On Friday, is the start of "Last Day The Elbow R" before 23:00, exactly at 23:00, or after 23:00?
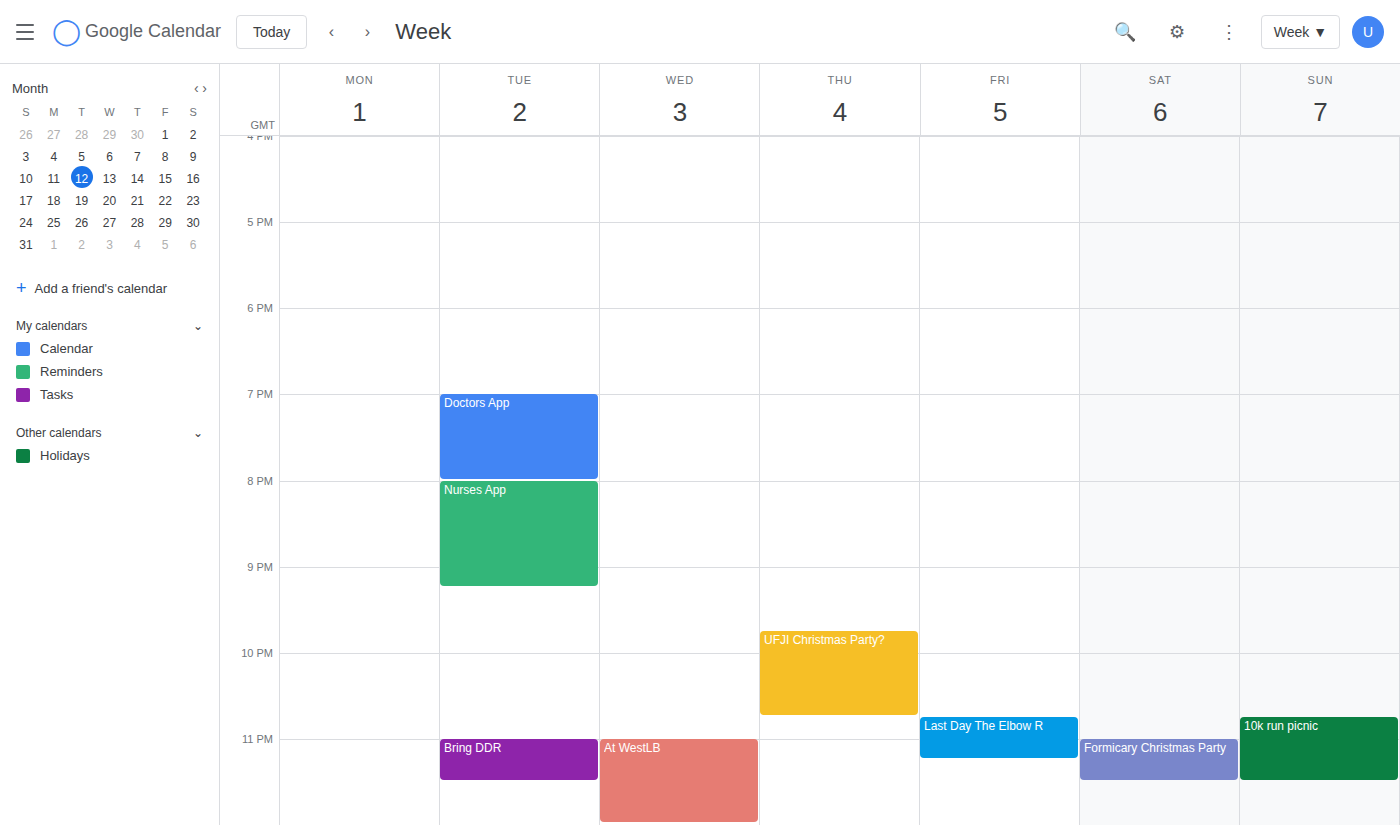
22:45 -- before 23:00, 15 minutes above the 23:00 line.